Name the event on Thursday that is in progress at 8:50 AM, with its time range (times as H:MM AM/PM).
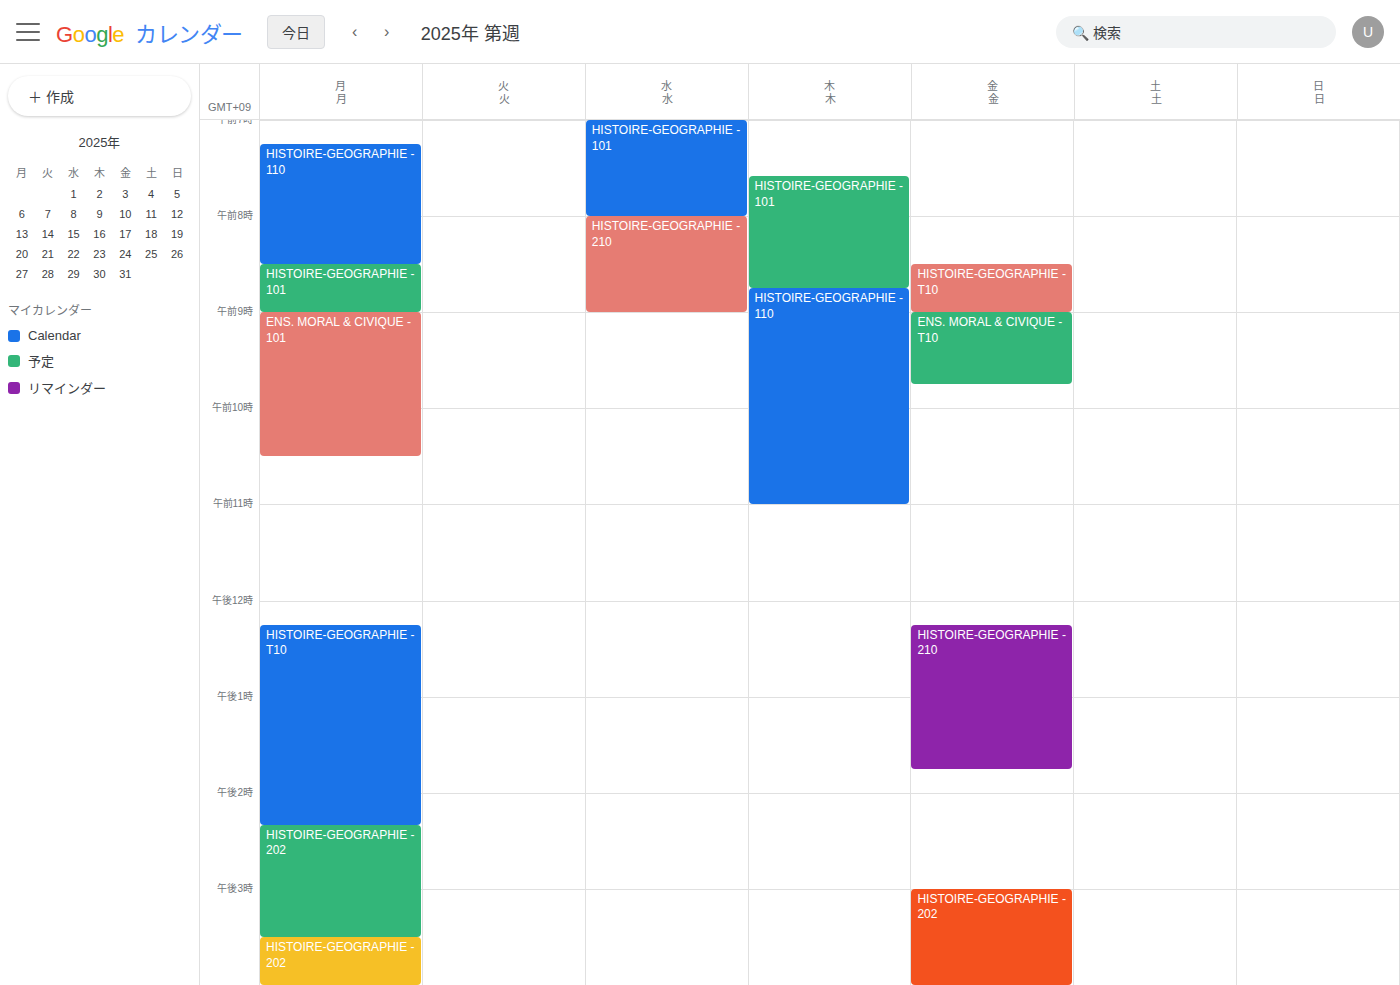
"HISTOIRE-GEOGRAPHIE - 110", 8:45 AM to 11:00 AM